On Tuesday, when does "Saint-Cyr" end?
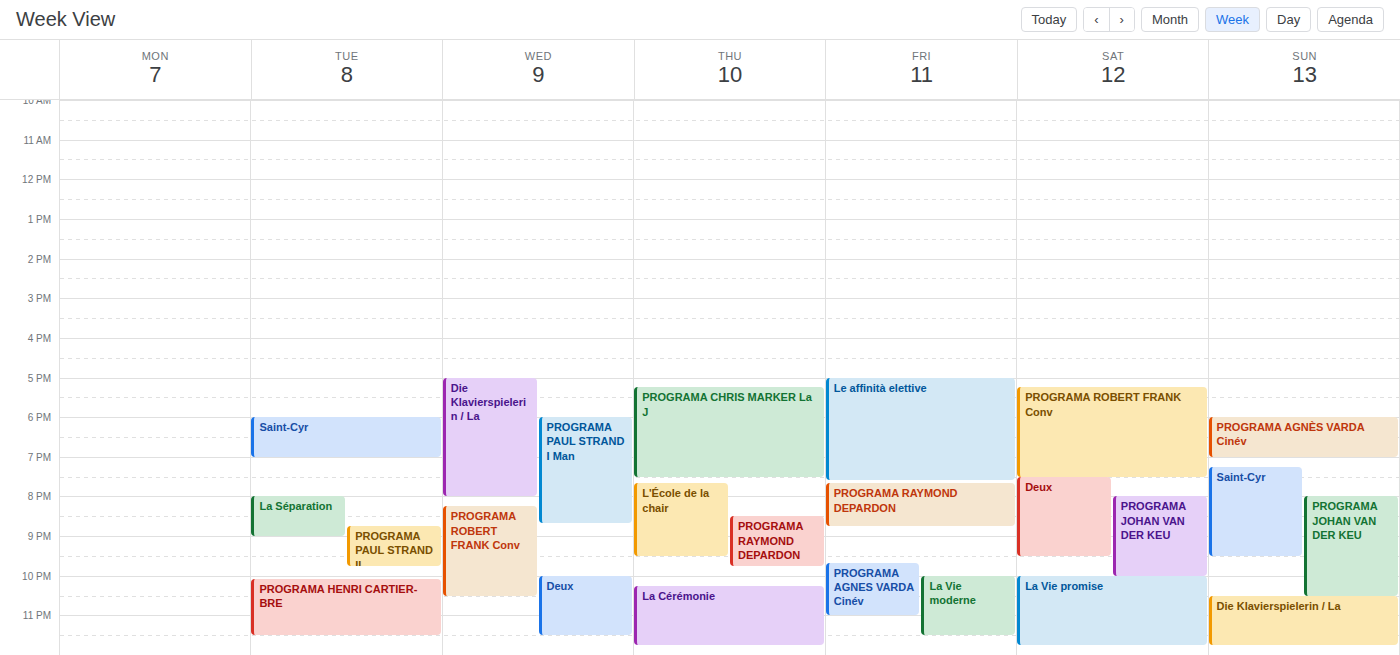
7:00 PM